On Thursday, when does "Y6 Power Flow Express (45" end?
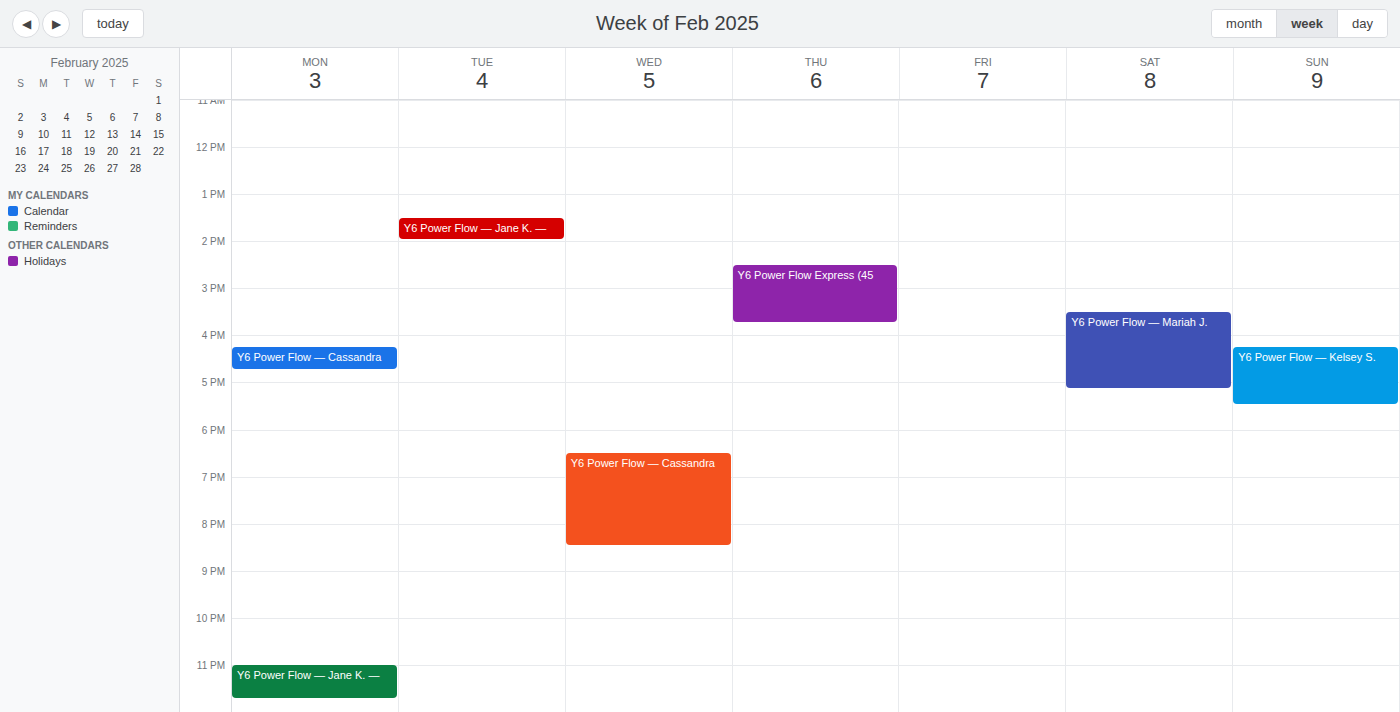
3:45 PM